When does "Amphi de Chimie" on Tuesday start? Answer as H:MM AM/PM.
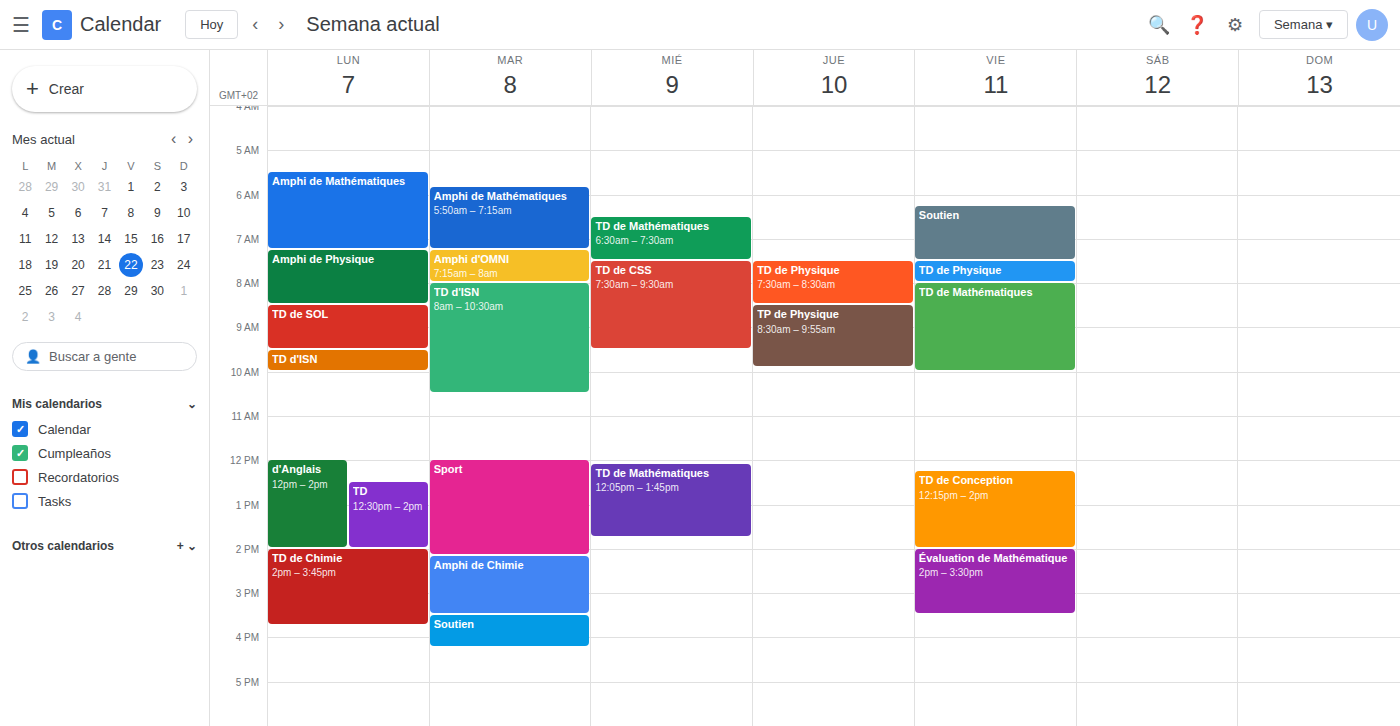
2:10 PM